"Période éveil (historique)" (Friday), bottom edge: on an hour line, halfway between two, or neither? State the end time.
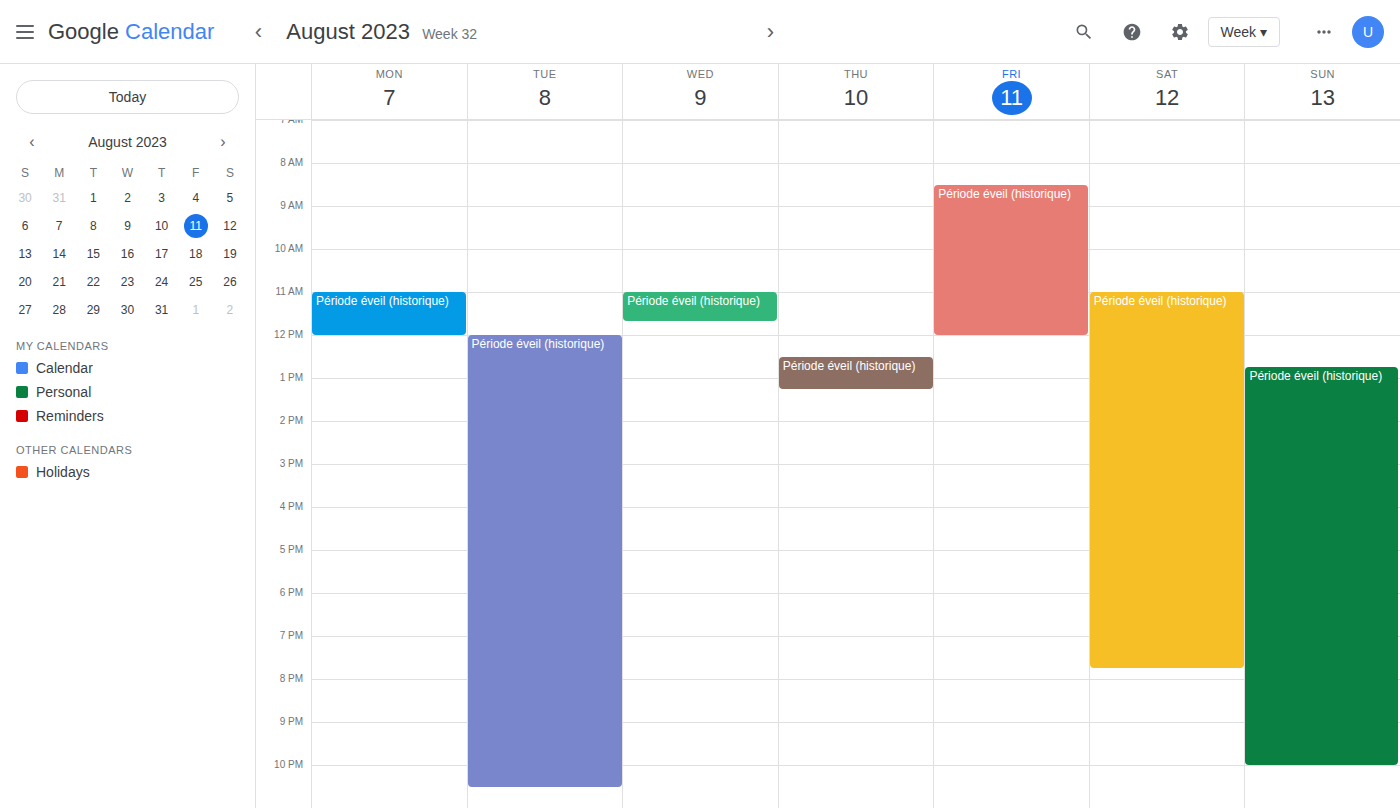
12:00 -- exactly on the 12:00 line.